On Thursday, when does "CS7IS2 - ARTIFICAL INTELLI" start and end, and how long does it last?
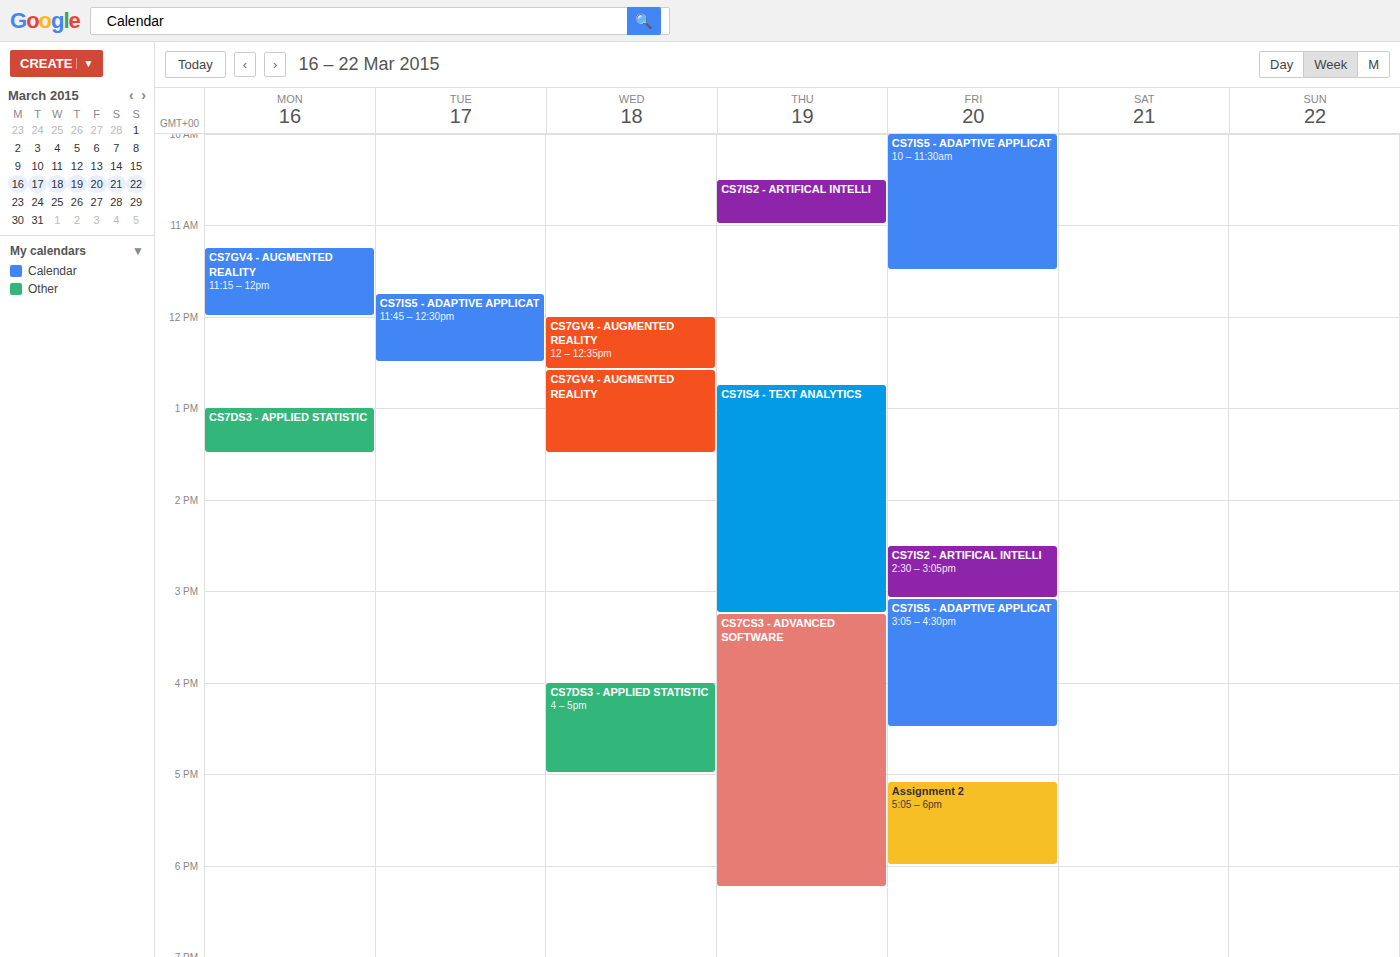
10:30 AM to 11:00 AM, 30 minutes